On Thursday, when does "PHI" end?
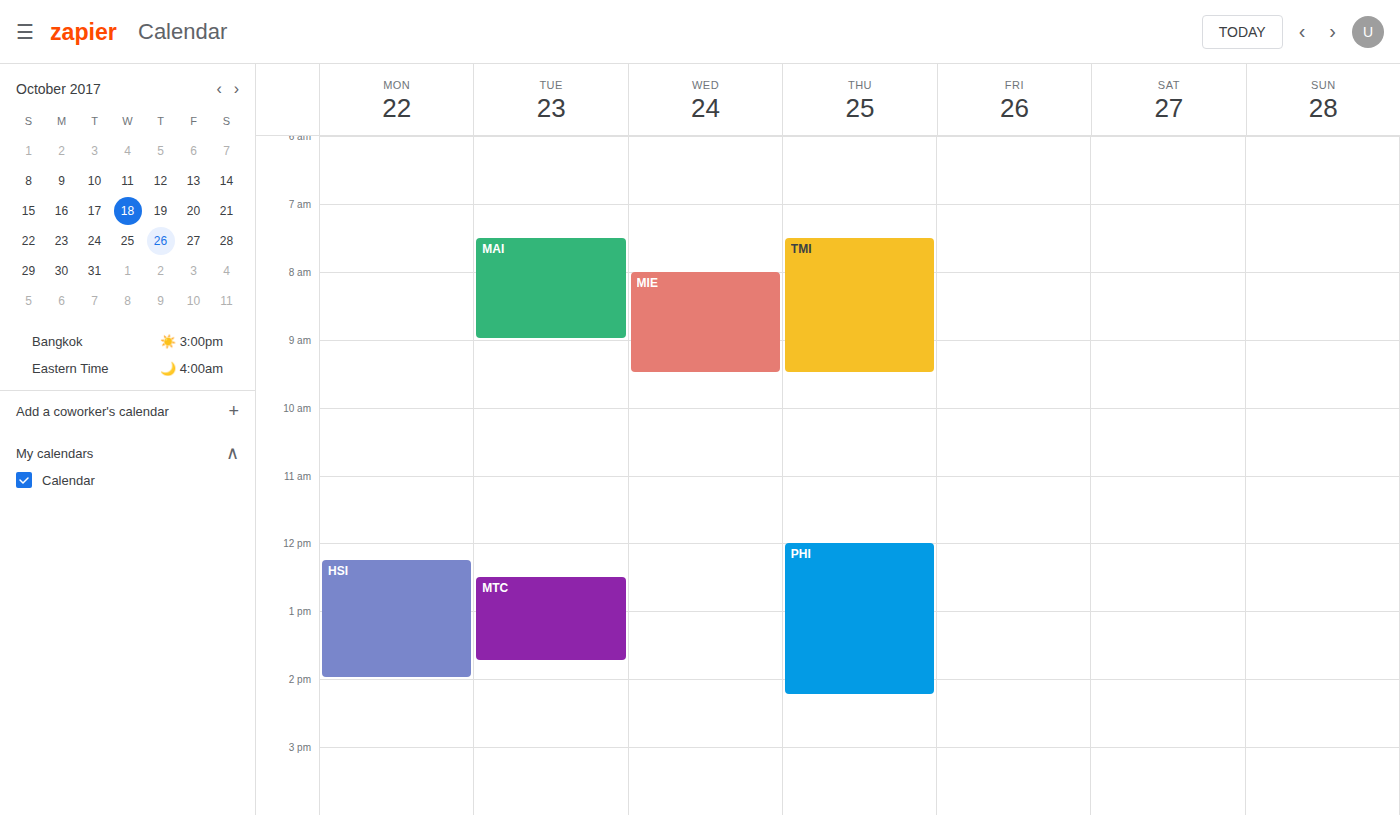
2:15 PM